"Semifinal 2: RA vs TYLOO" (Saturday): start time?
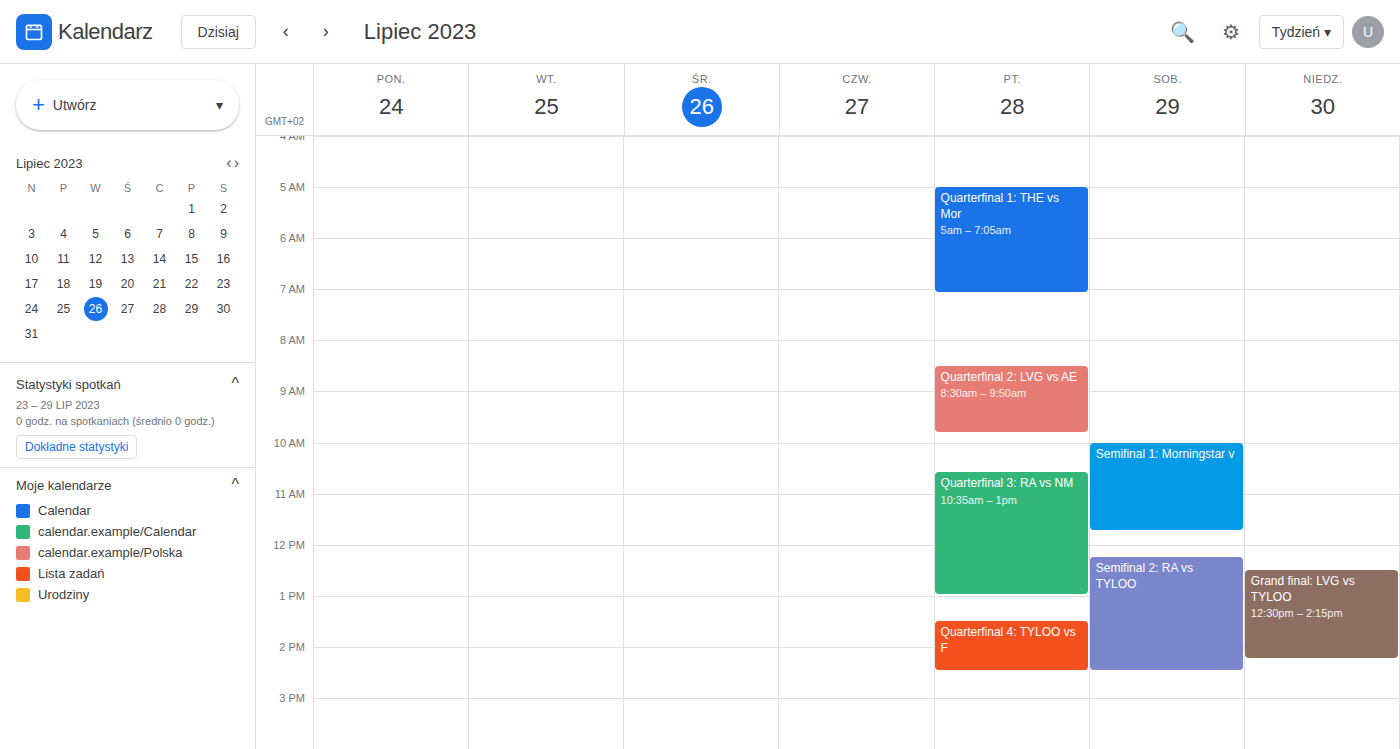
12:15 PM